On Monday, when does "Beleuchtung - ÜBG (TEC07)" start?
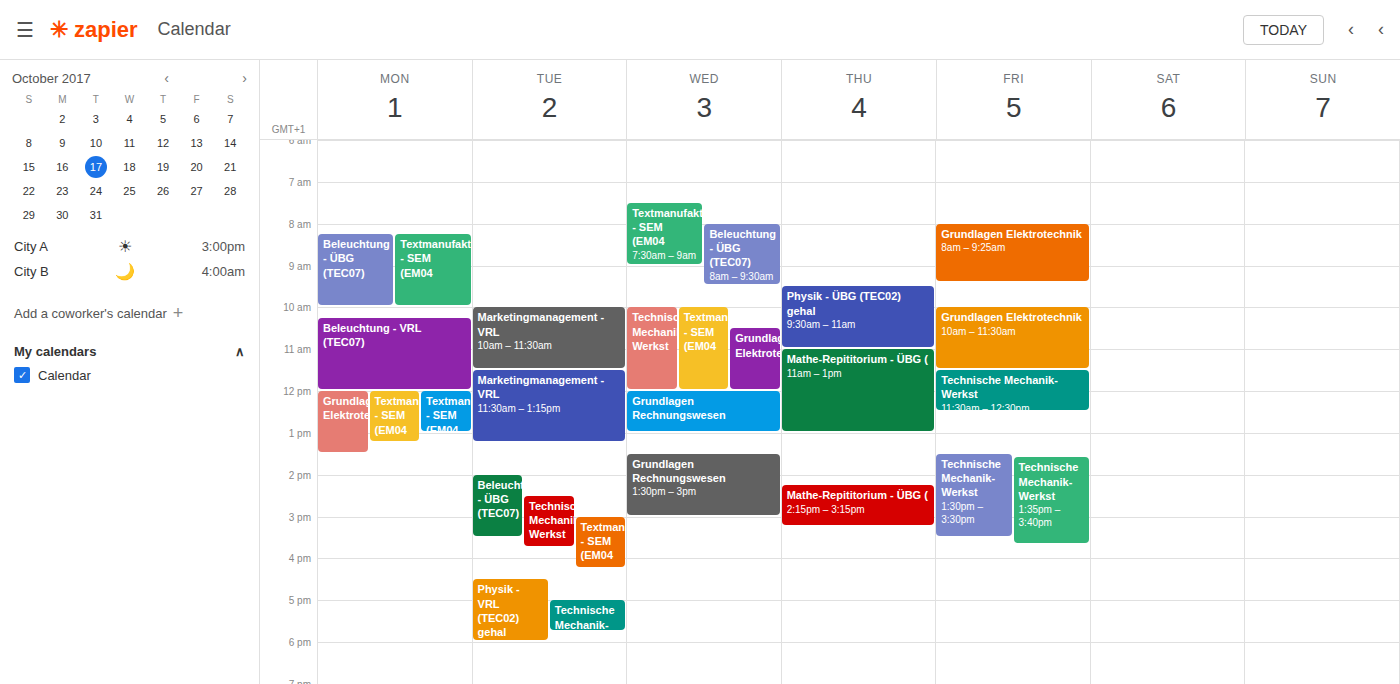
8:15 AM